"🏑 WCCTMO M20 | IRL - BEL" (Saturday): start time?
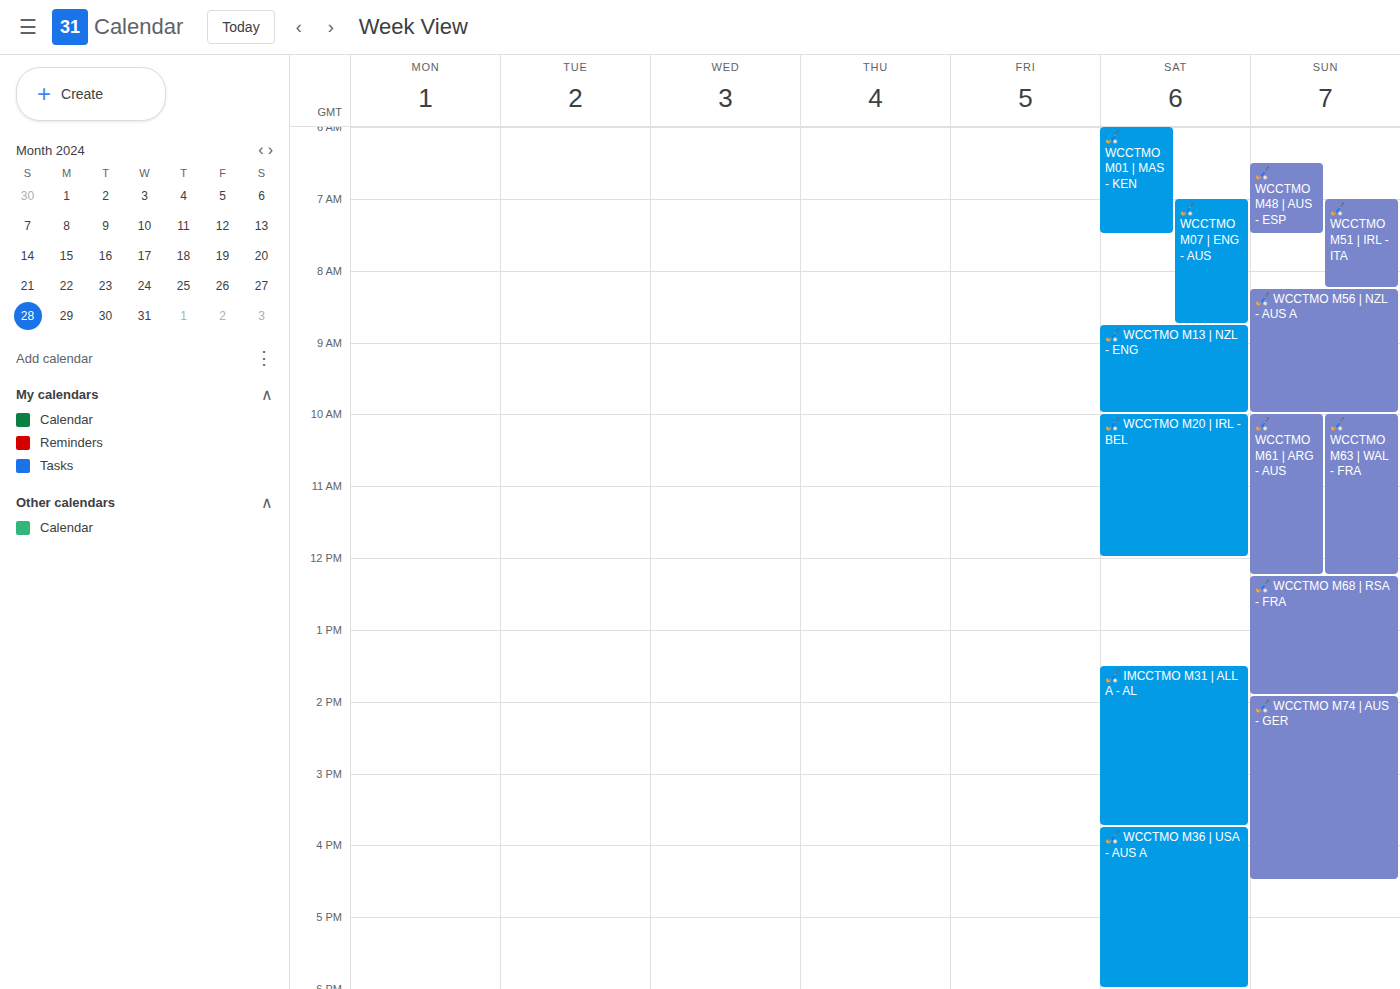
10:00